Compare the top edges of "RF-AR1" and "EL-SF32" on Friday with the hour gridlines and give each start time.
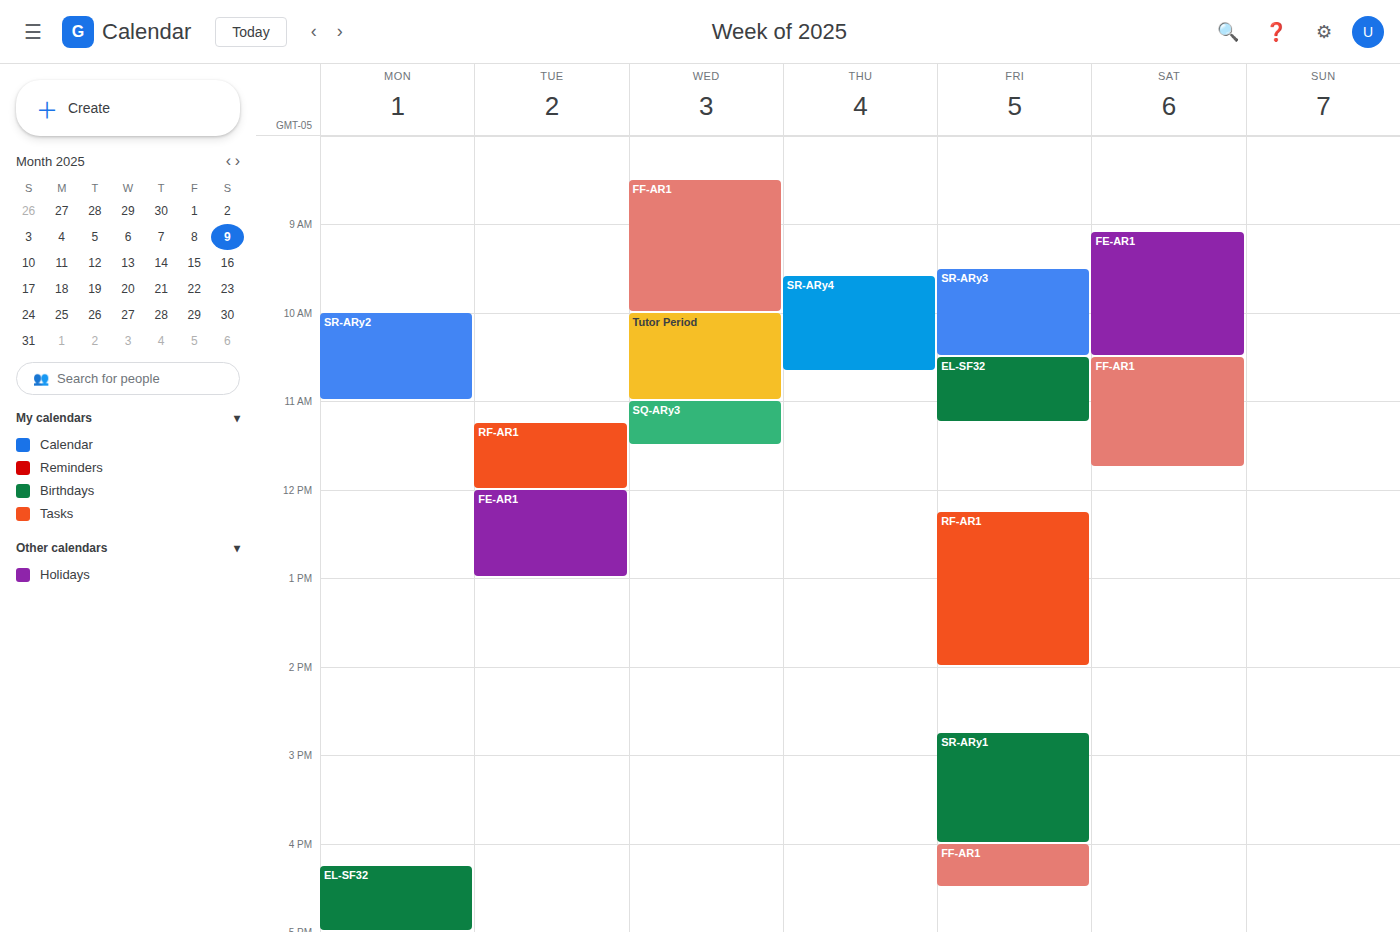
"RF-AR1": 12:15 PM, neither: a quarter of the way from the 12 PM line to the 1 PM line. "EL-SF32": 10:30 AM, halfway between the 10 AM and 11 AM lines.